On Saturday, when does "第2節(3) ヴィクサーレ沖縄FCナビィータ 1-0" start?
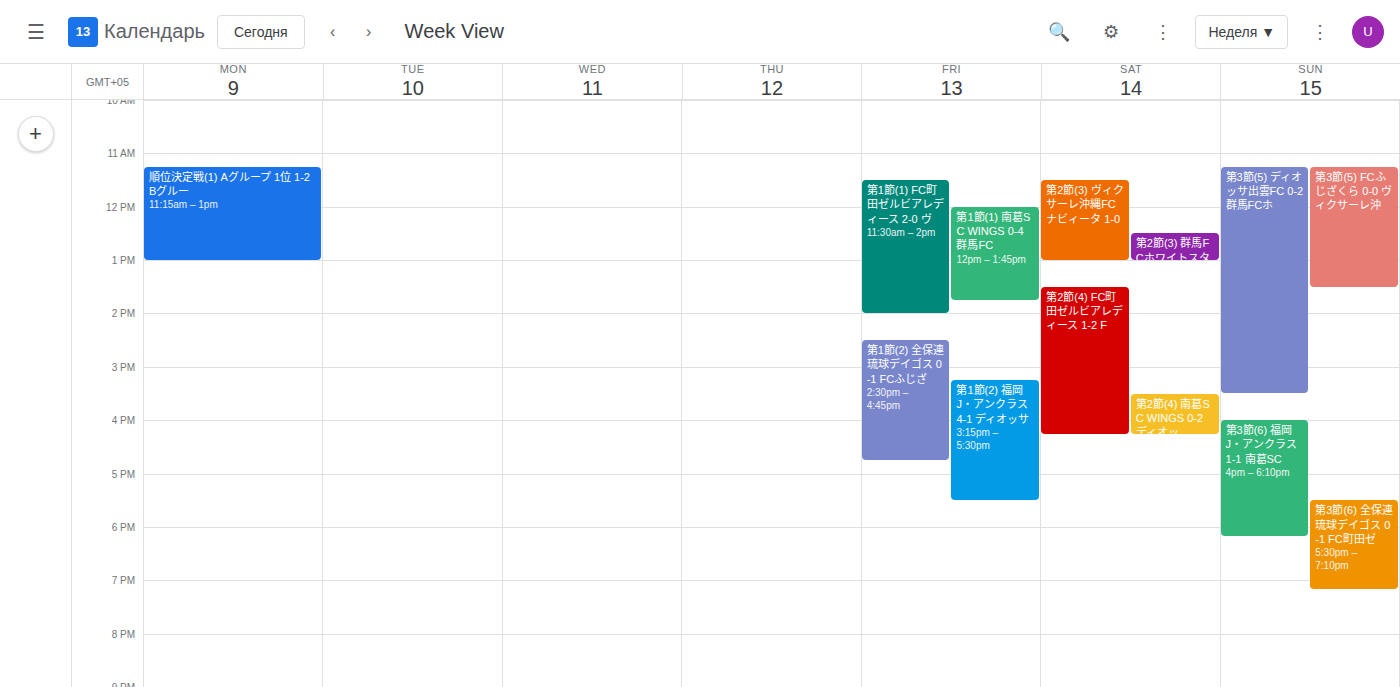
11:30 AM